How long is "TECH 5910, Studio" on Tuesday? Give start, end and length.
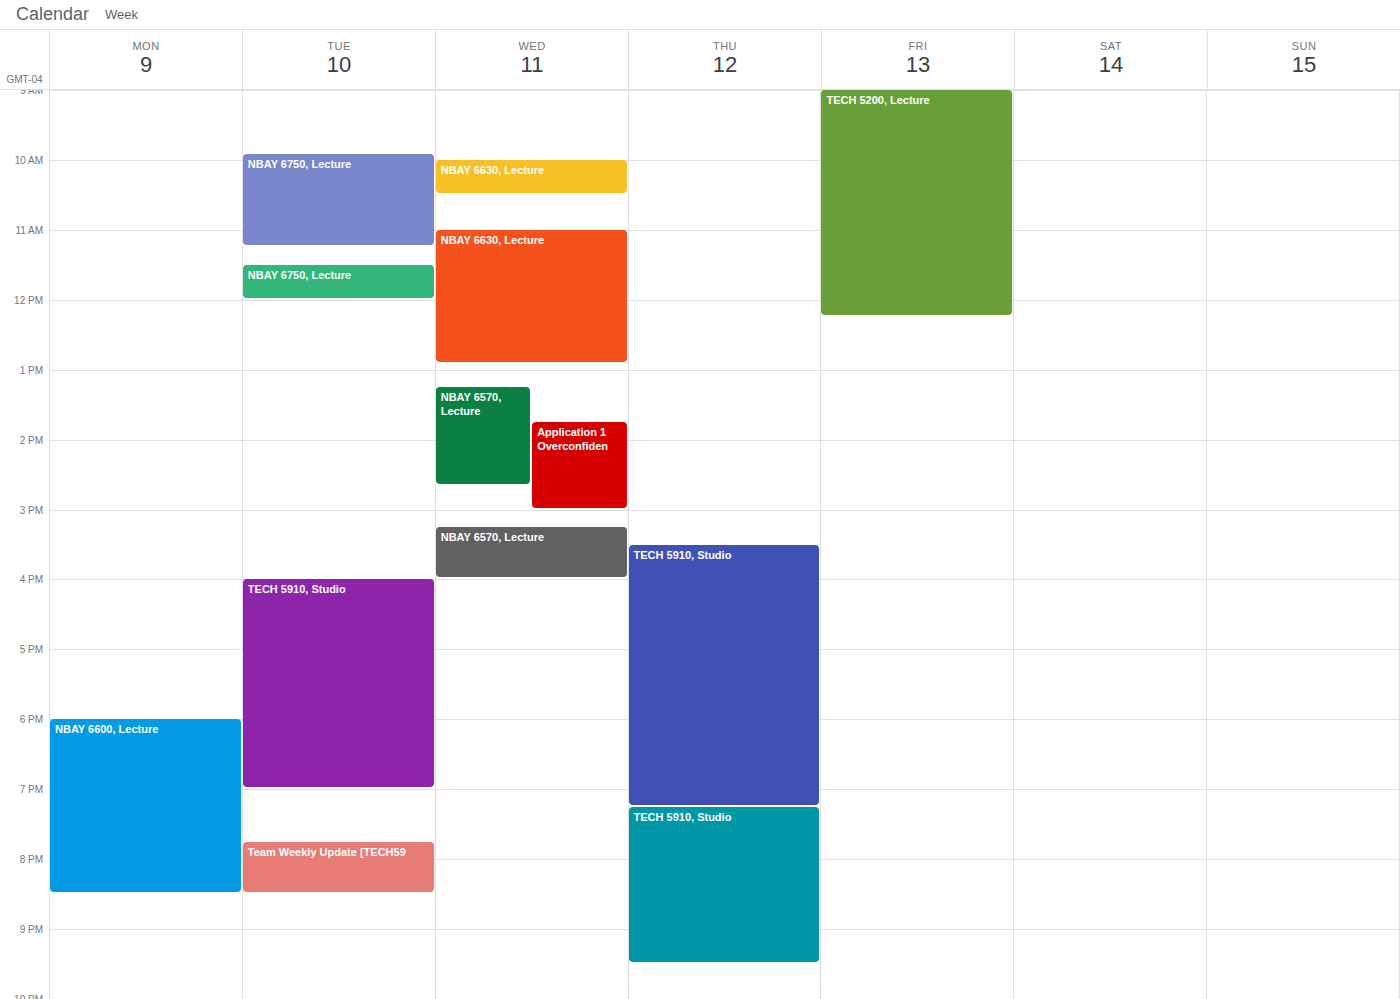
16:00 to 19:00, 3 hours